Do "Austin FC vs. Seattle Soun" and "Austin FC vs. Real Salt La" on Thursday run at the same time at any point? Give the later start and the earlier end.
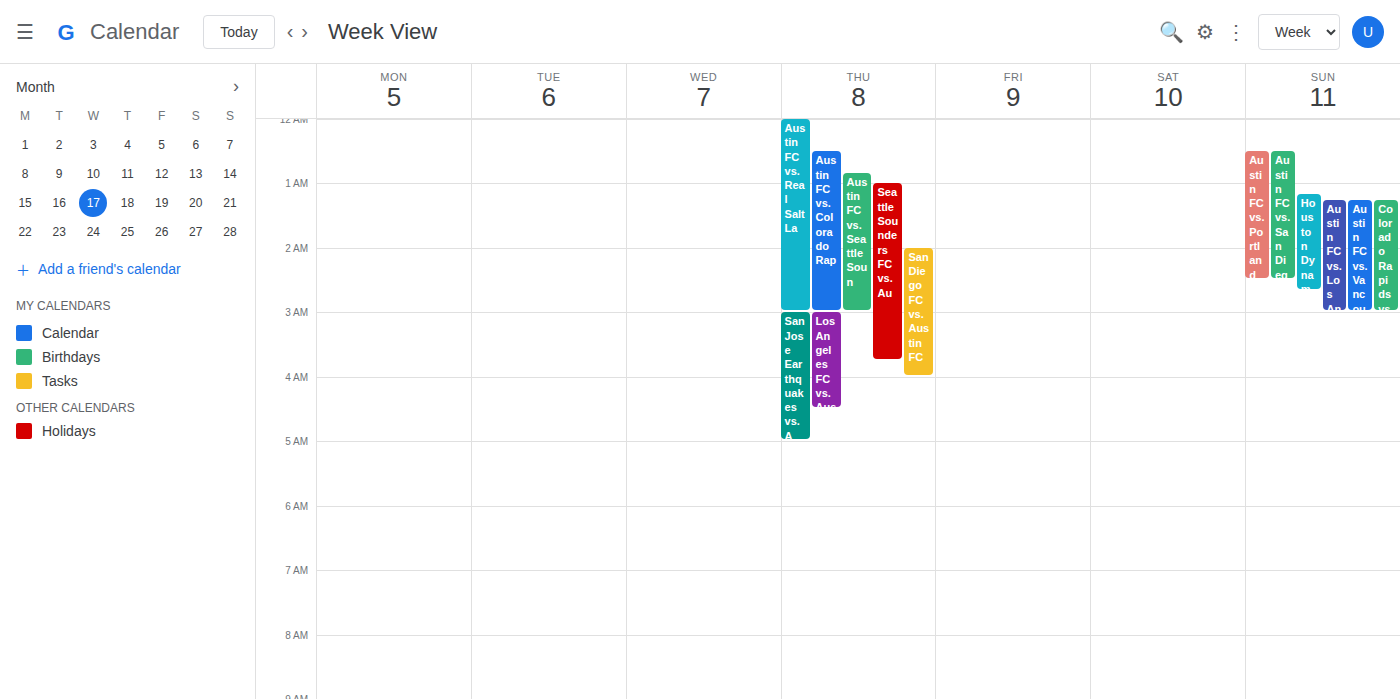
"Austin FC vs. Seattle Soun" starts at 12:50 AM, before "Austin FC vs. Real Salt La" ends at 3:00 AM -- they overlap.